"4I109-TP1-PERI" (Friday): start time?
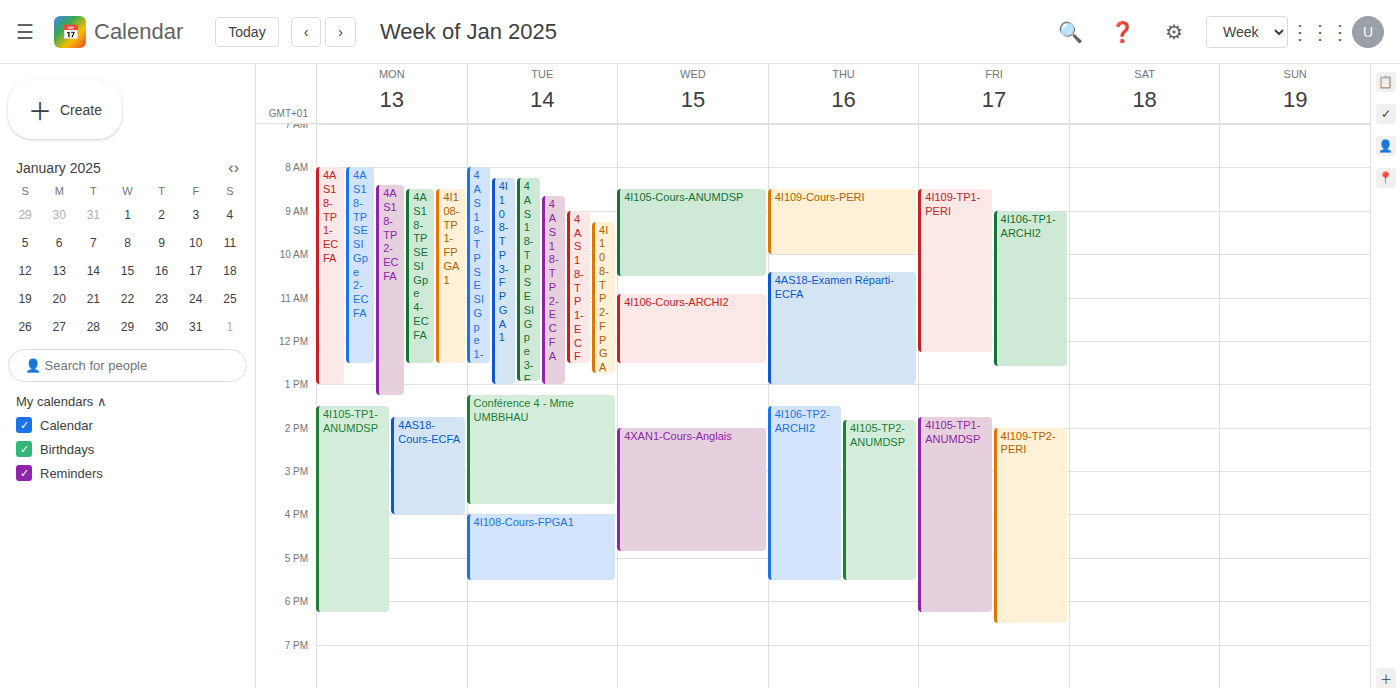
8:30 AM